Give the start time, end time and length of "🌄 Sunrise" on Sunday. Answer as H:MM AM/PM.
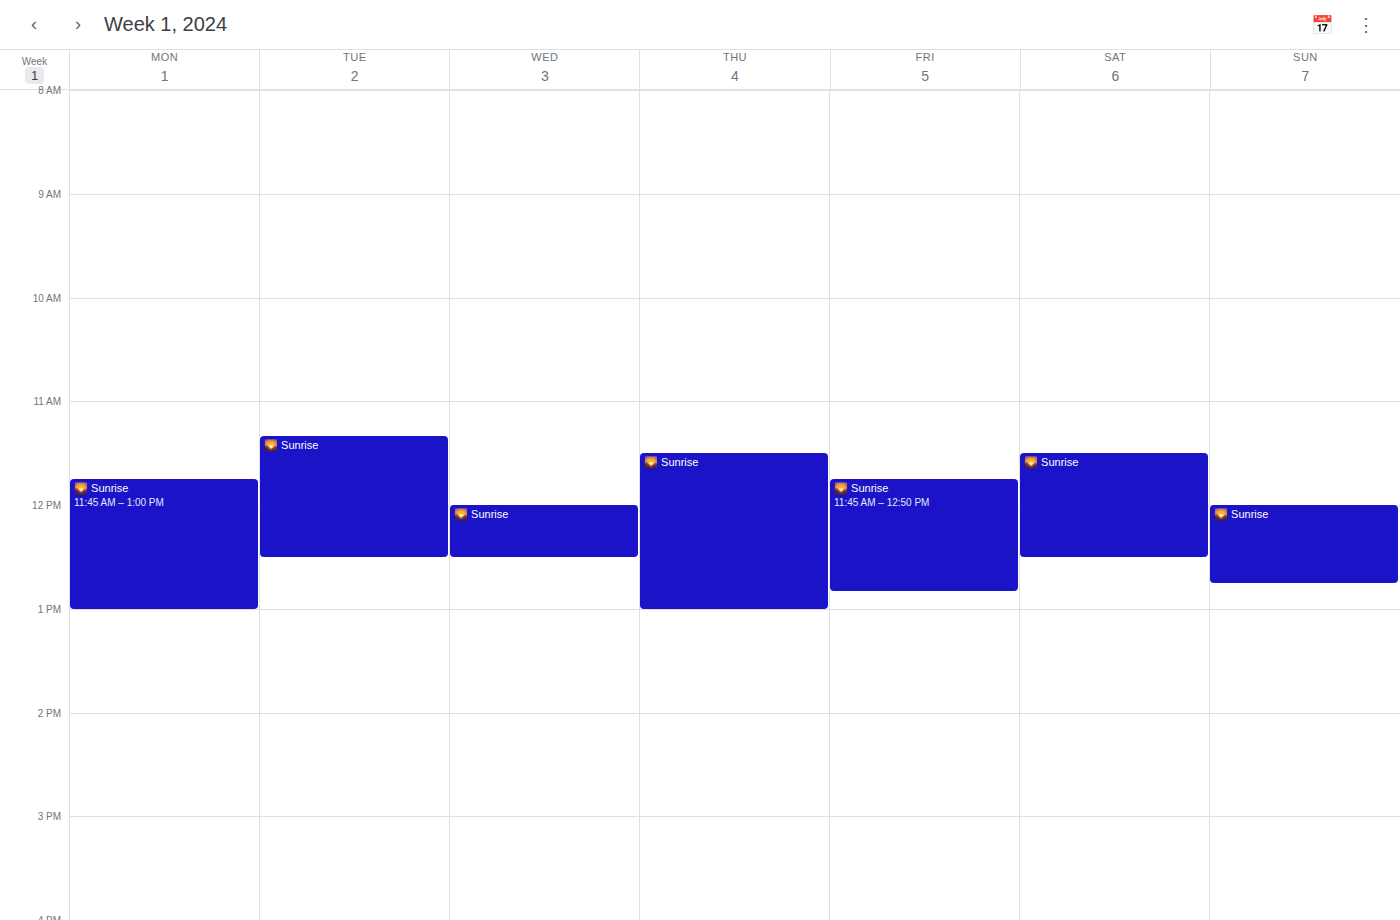
12:00 PM to 12:45 PM, 45 minutes